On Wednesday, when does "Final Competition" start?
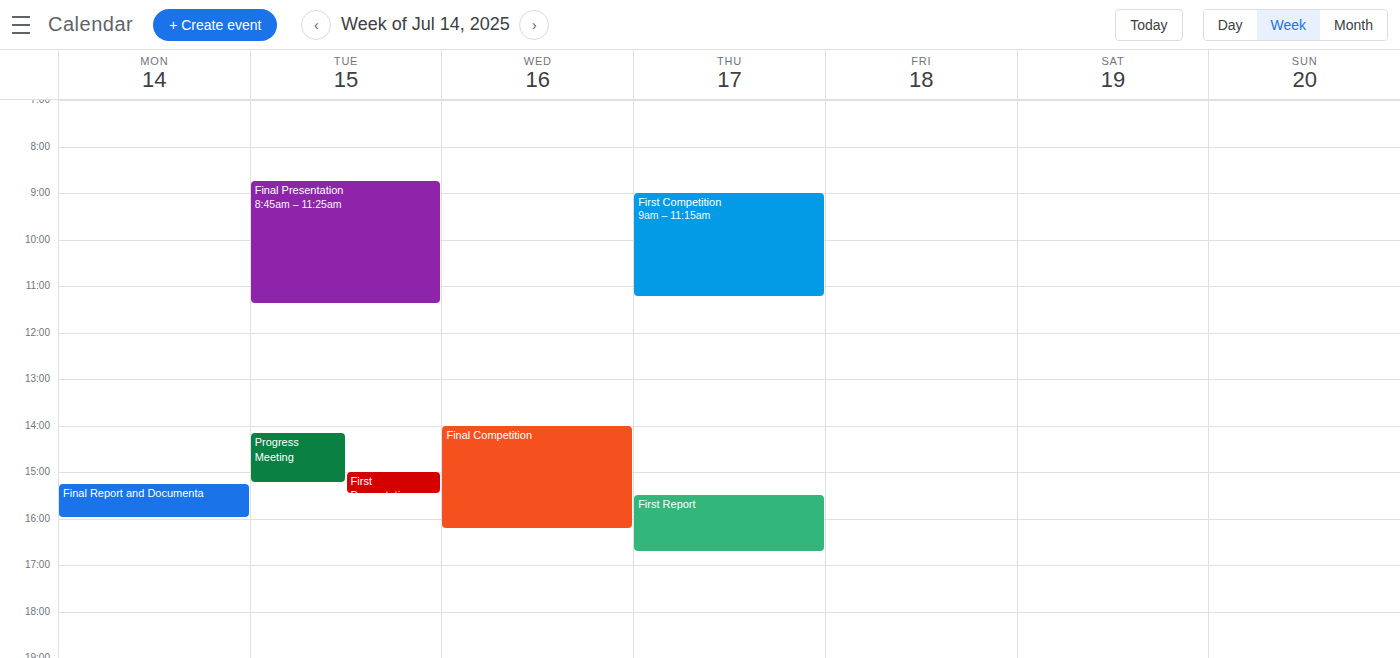
2:00 PM